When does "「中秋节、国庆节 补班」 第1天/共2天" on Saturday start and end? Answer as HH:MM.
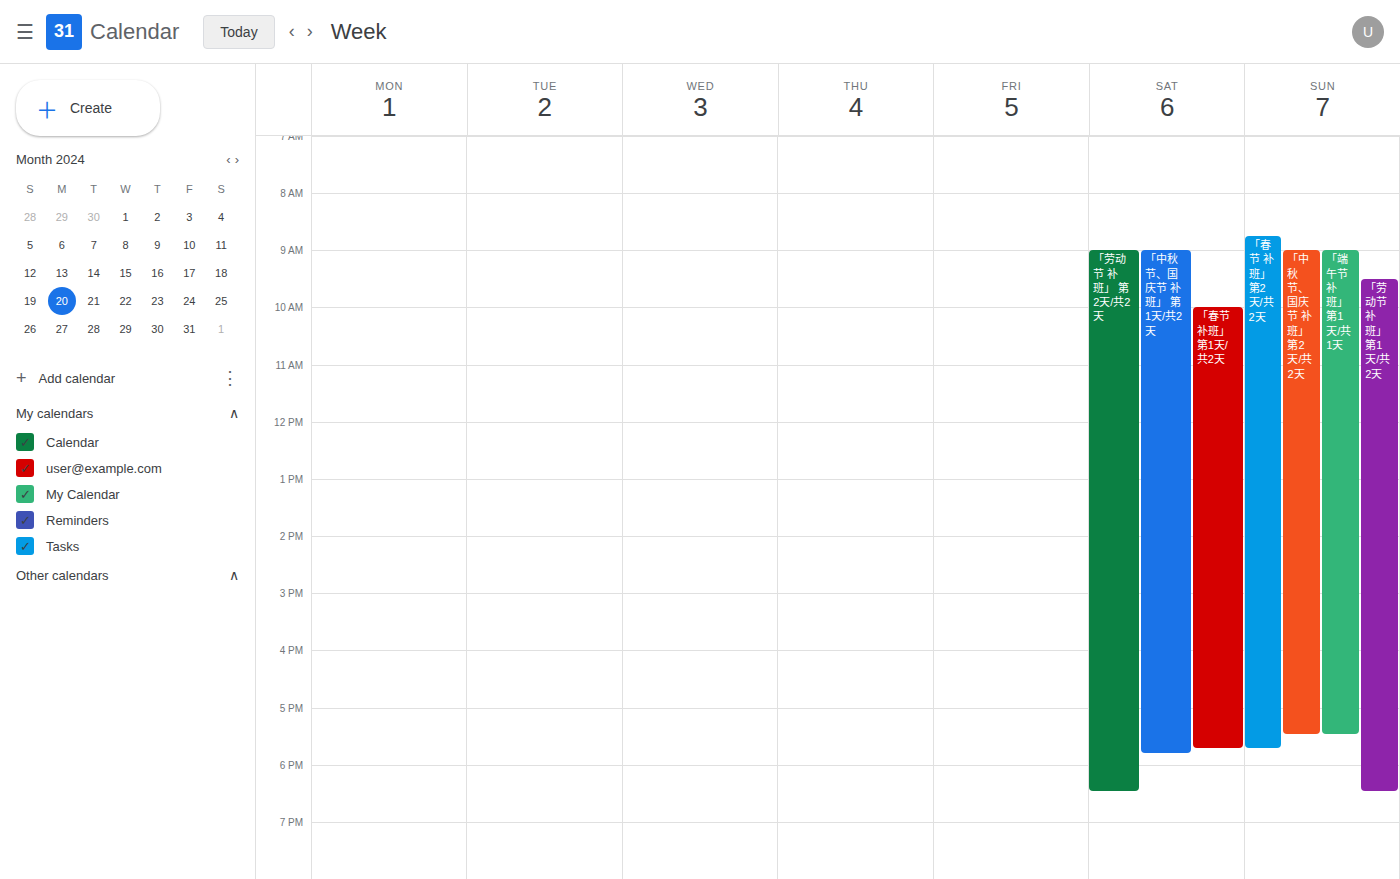
09:00 to 17:50